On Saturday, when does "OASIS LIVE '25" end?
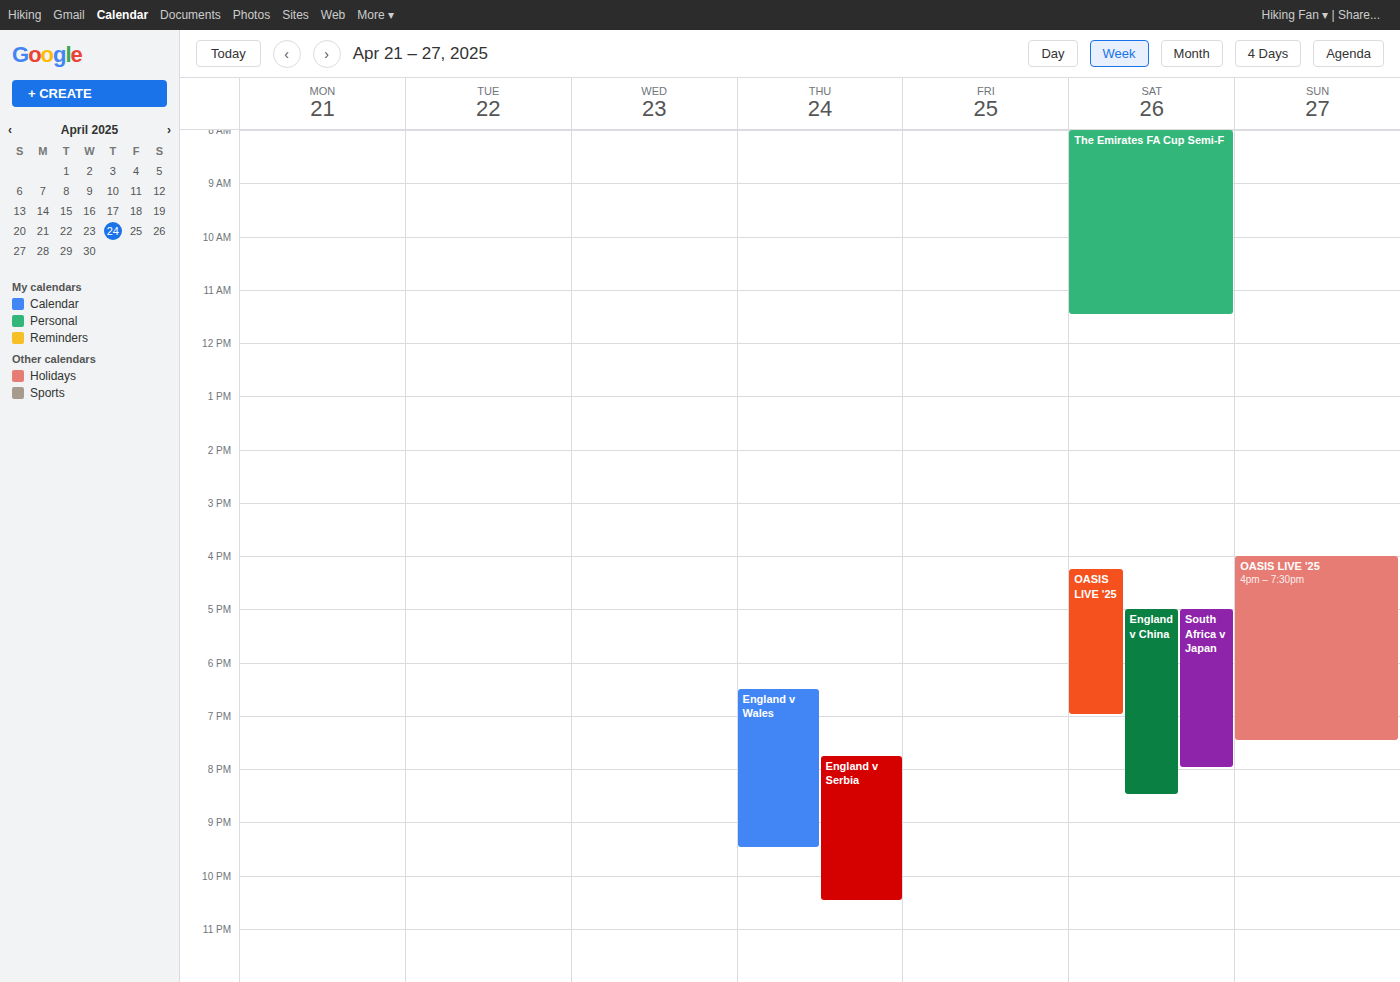
7:00 PM